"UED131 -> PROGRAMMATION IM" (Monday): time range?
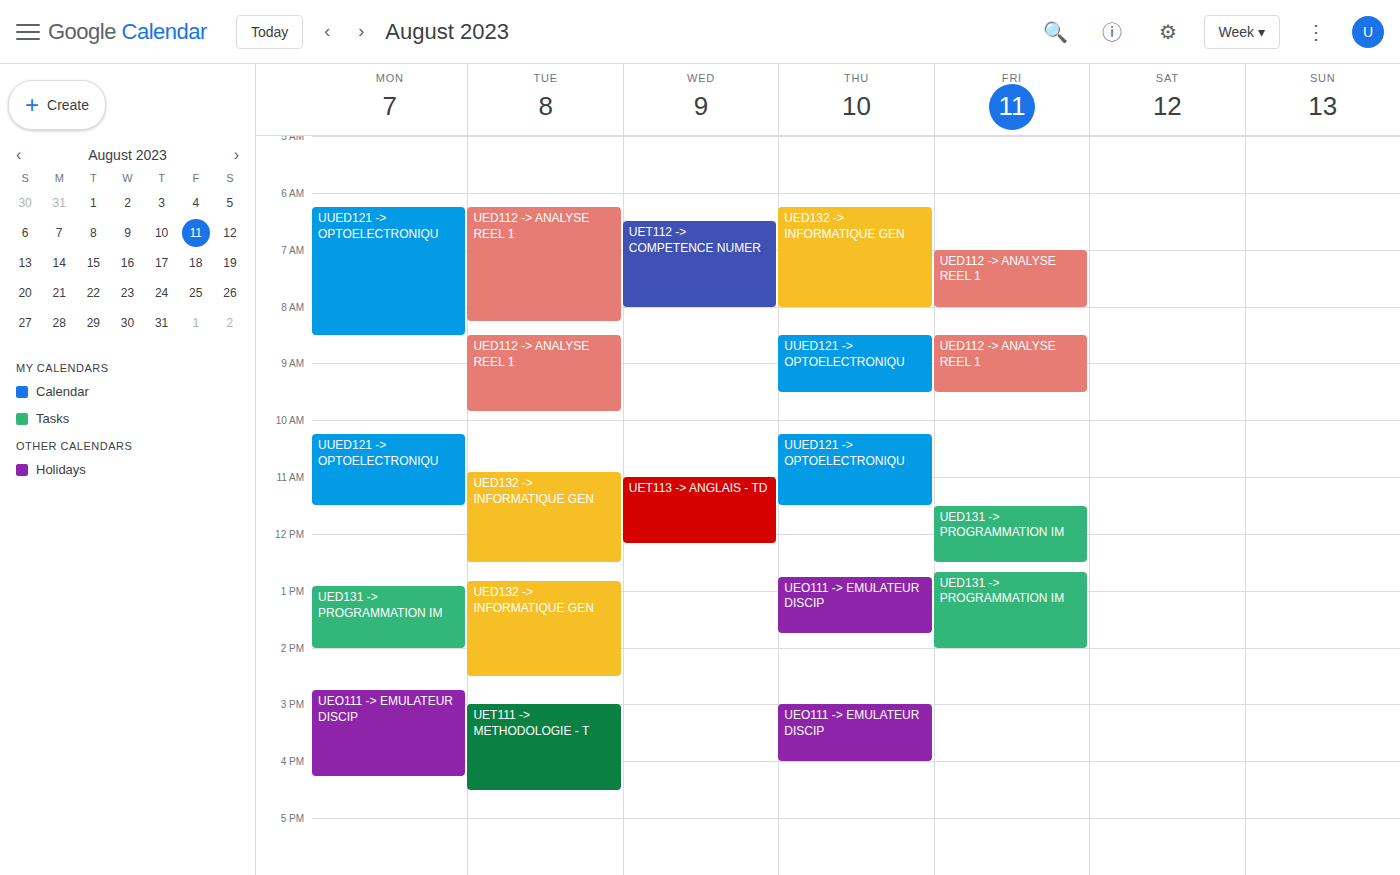
12:55 PM to 2:00 PM